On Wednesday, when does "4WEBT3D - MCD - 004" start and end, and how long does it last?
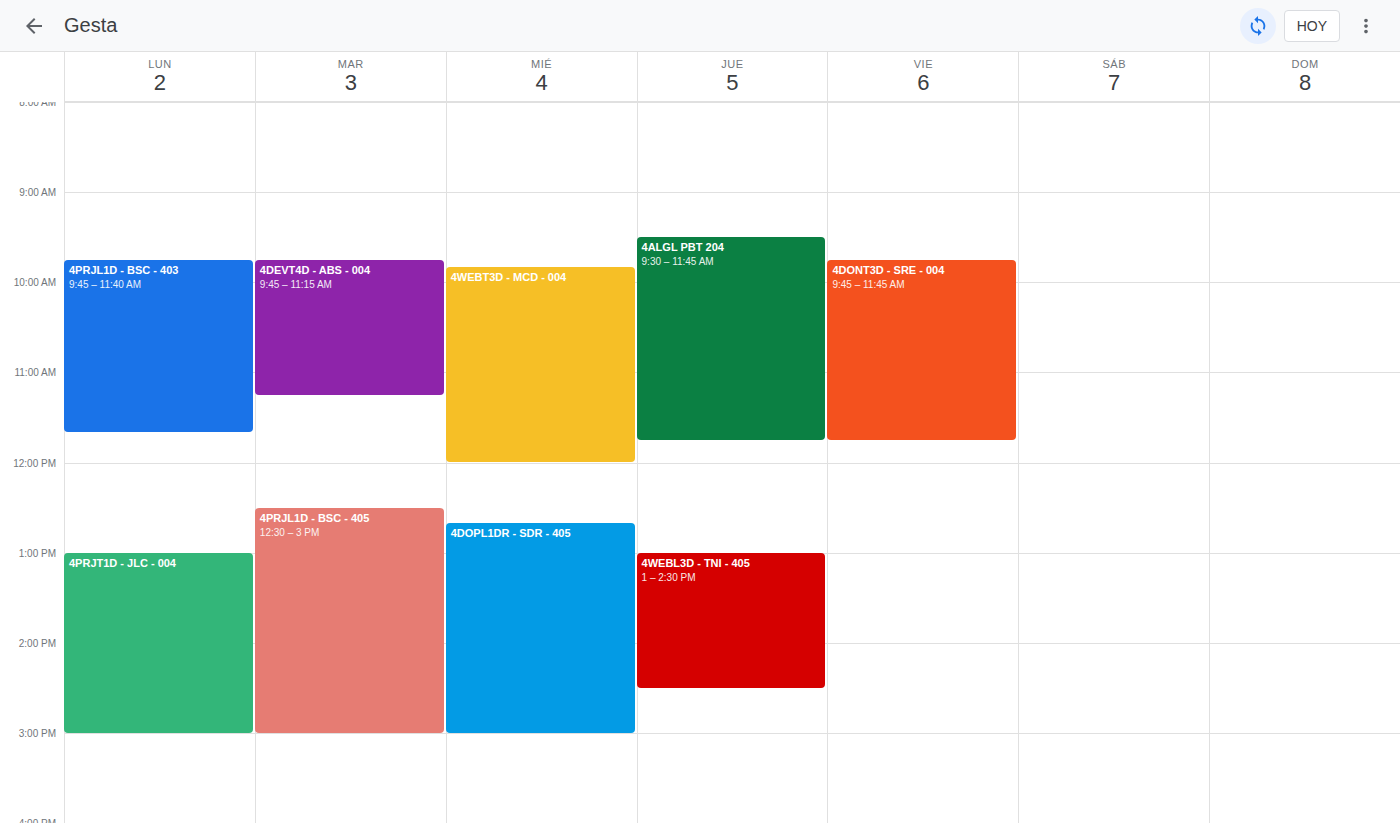
09:50 to 12:00, 2 hours 10 minutes